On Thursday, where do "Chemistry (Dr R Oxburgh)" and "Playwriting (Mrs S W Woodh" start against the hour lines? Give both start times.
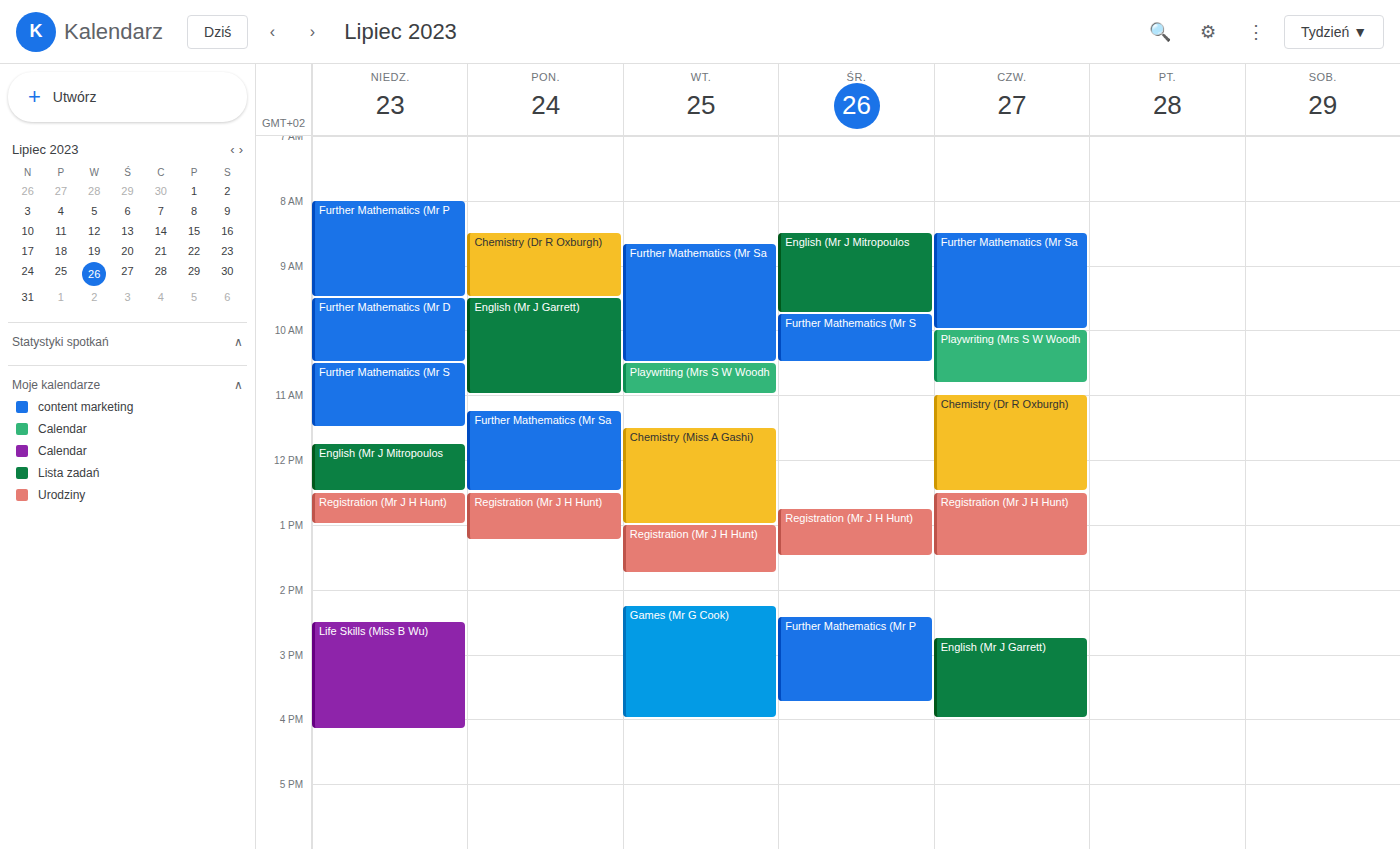
"Chemistry (Dr R Oxburgh)": 11:00 AM, exactly on the 11 AM line. "Playwriting (Mrs S W Woodh": 10:00 AM, exactly on the 10 AM line.